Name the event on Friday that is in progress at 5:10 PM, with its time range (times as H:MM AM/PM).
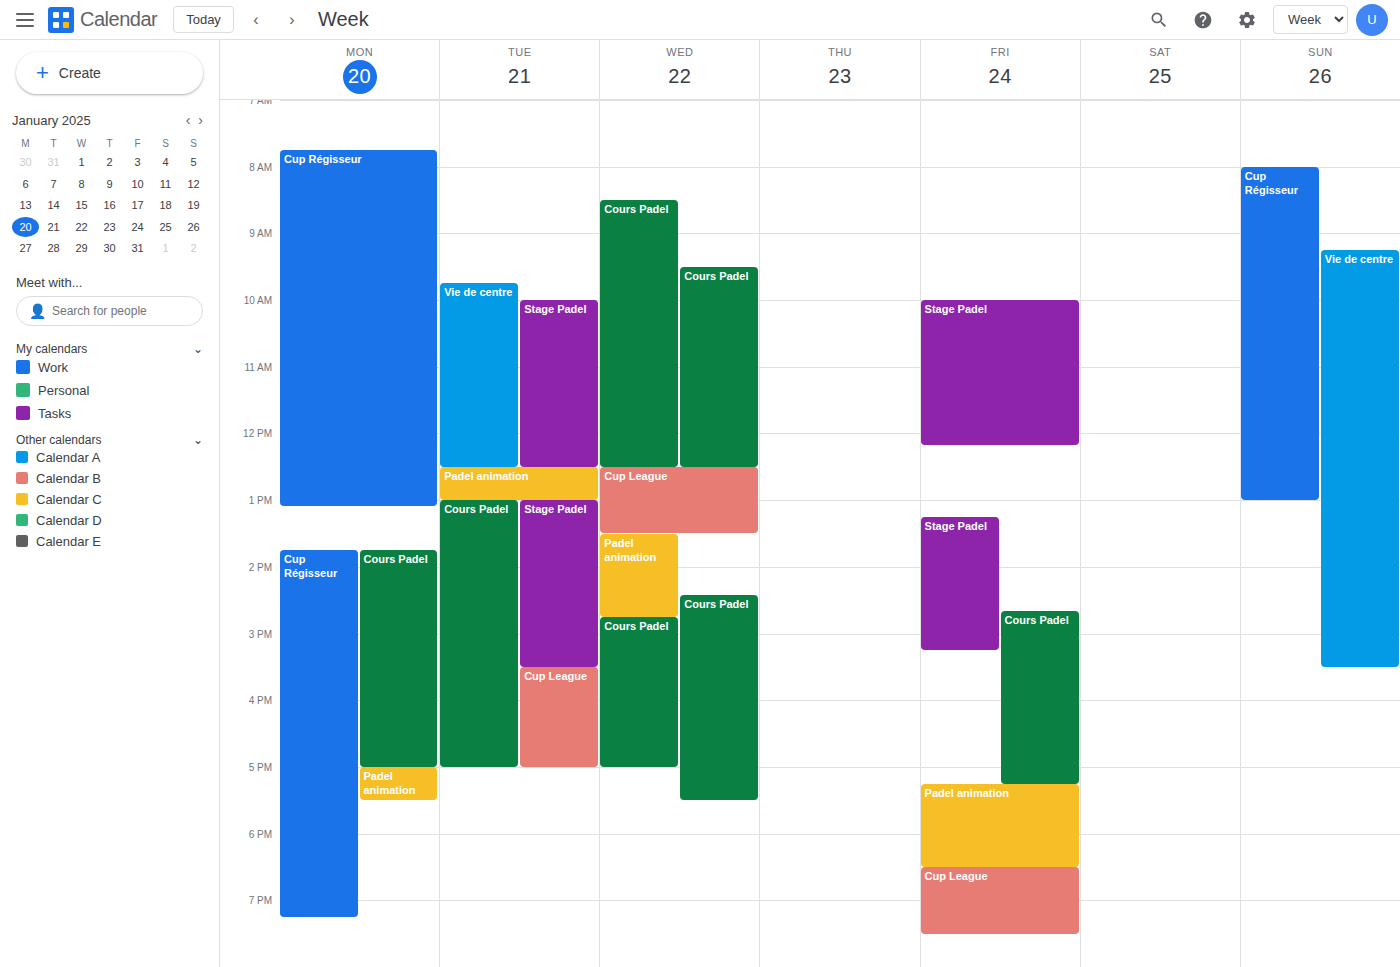
"Cours Padel", 2:40 PM to 5:15 PM